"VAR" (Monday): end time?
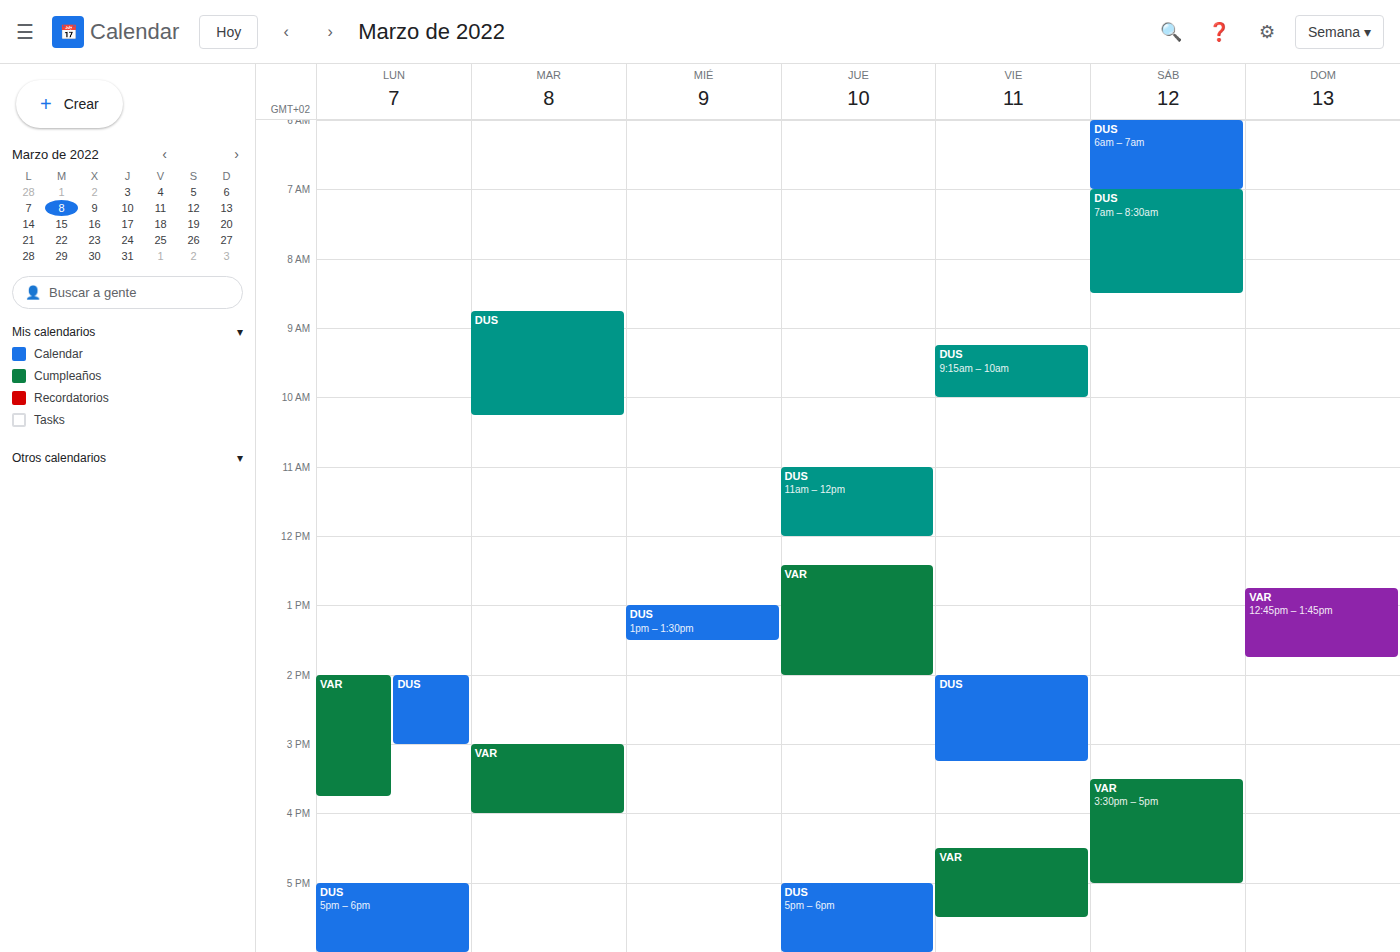
3:45 PM